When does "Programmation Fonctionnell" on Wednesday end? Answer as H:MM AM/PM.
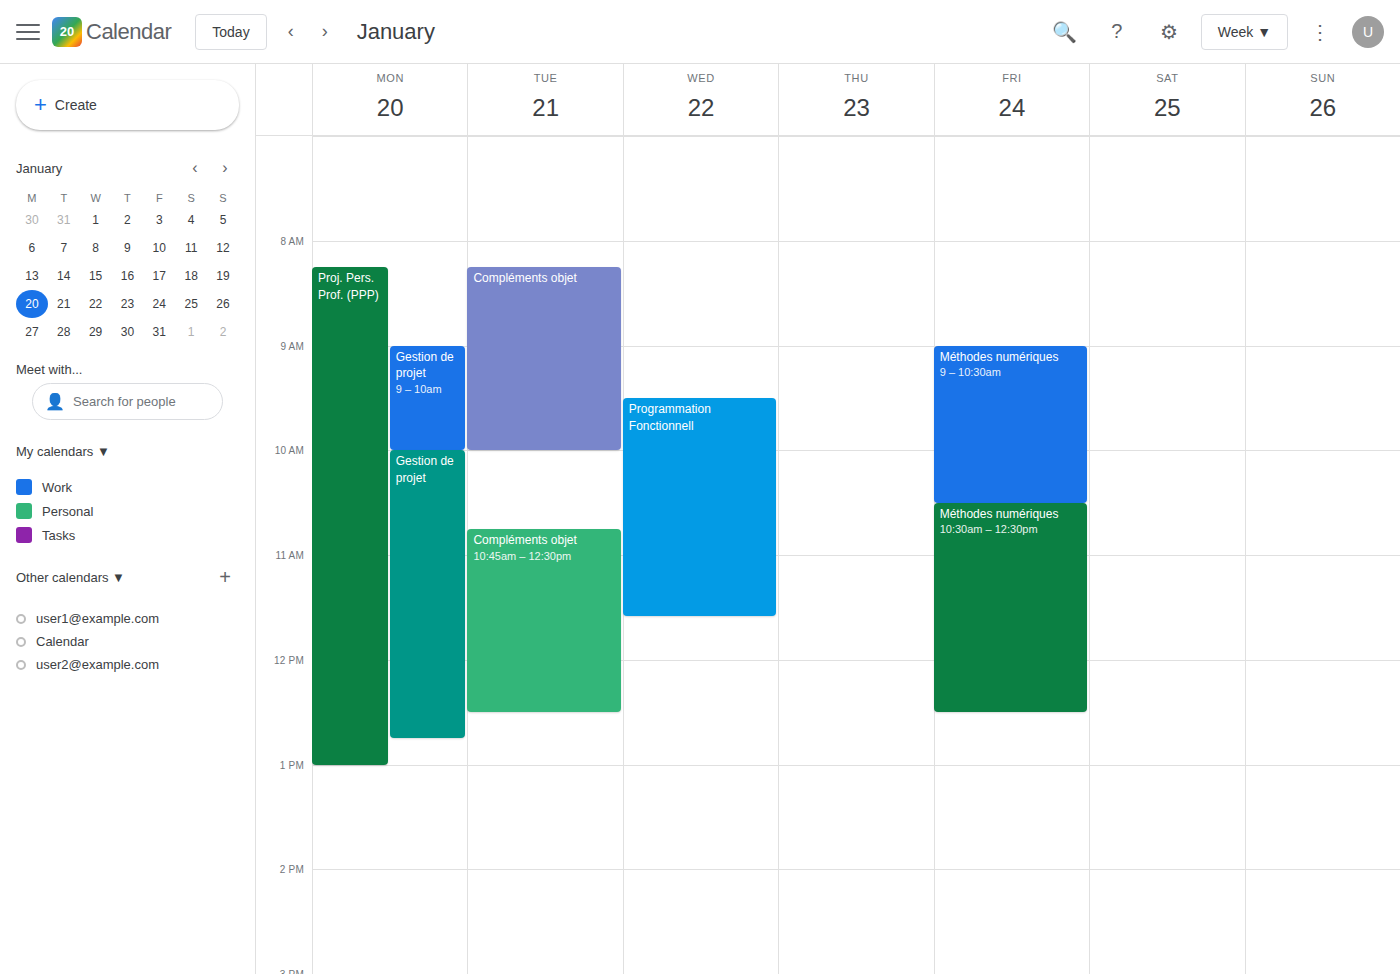
11:35 AM